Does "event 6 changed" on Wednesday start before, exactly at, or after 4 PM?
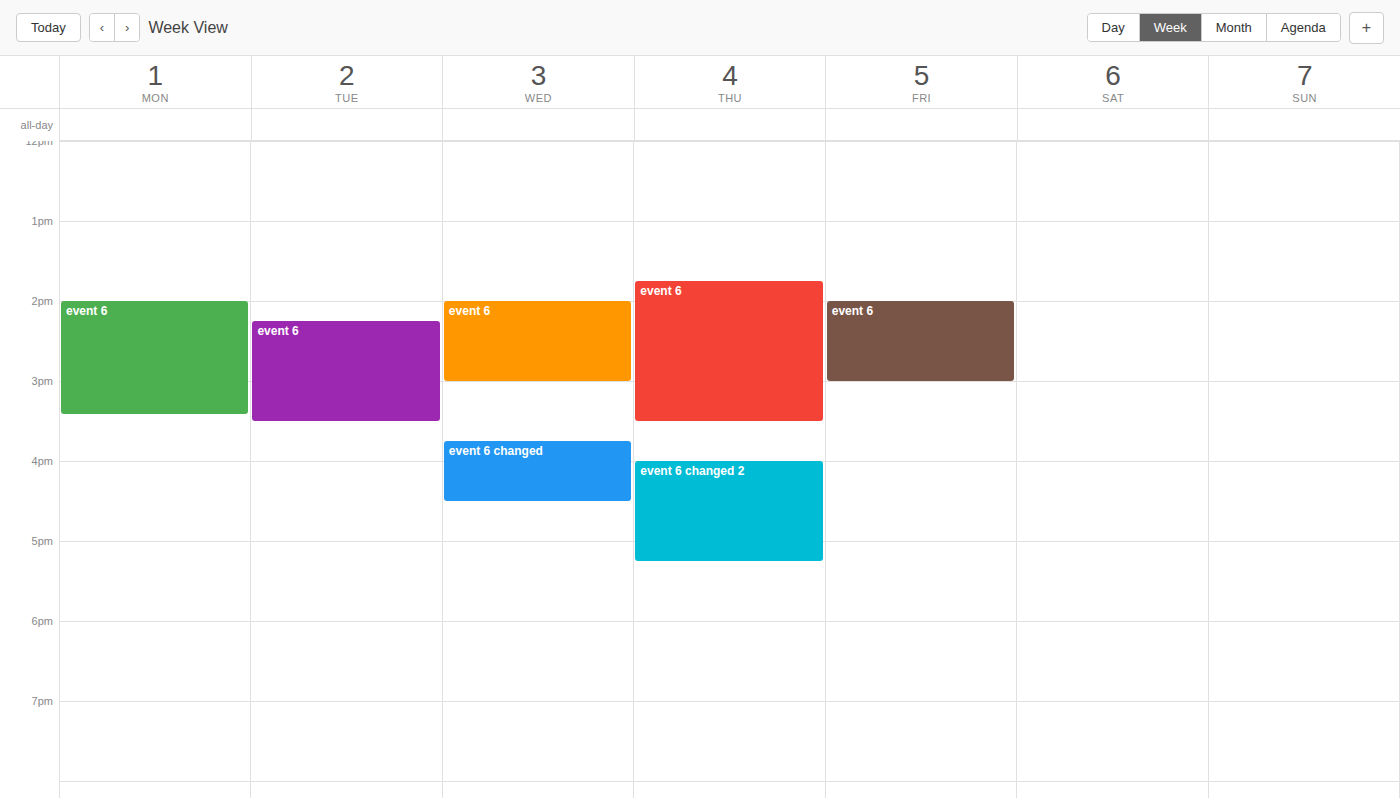
3:45 PM -- before 4 PM, 15 minutes above the 4 PM line.